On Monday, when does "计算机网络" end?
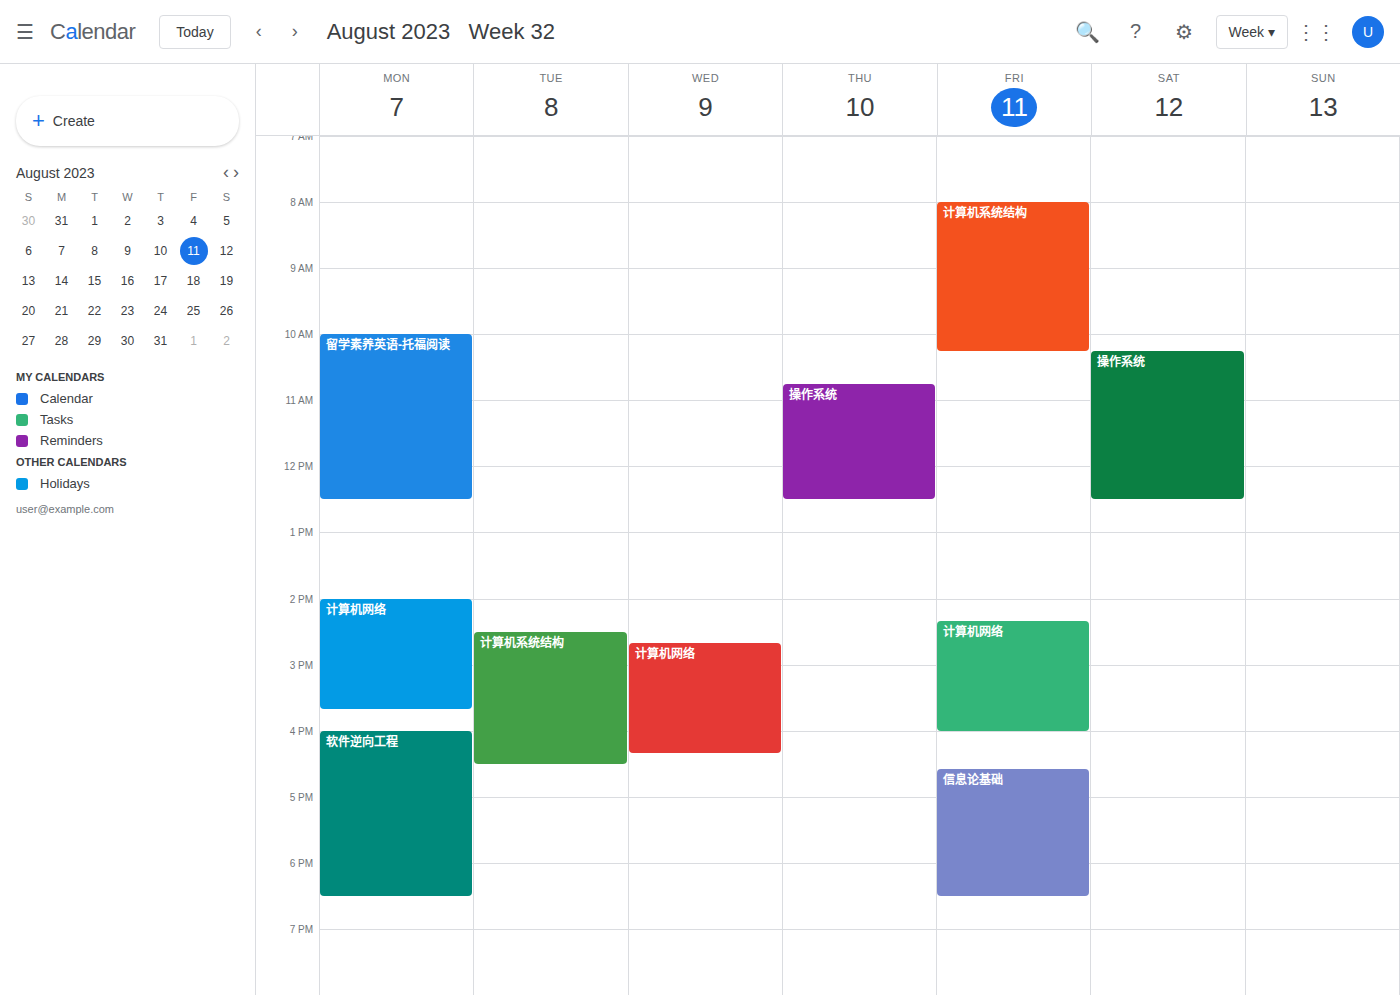
3:40 PM